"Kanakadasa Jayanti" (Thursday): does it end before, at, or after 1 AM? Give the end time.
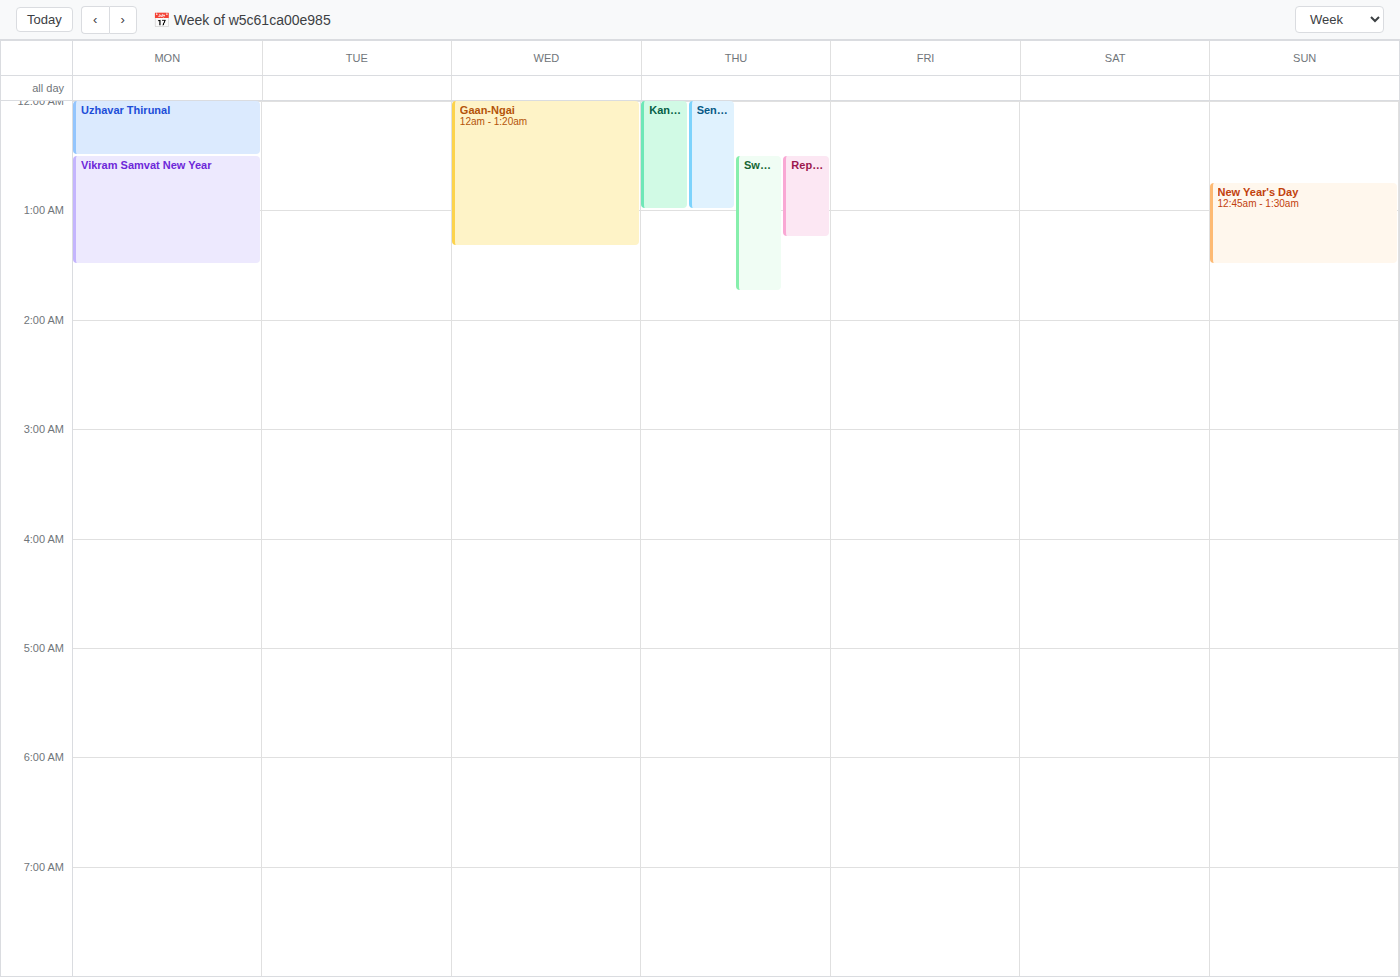
1:00 AM -- exactly at 1 AM, on the 1 AM line.